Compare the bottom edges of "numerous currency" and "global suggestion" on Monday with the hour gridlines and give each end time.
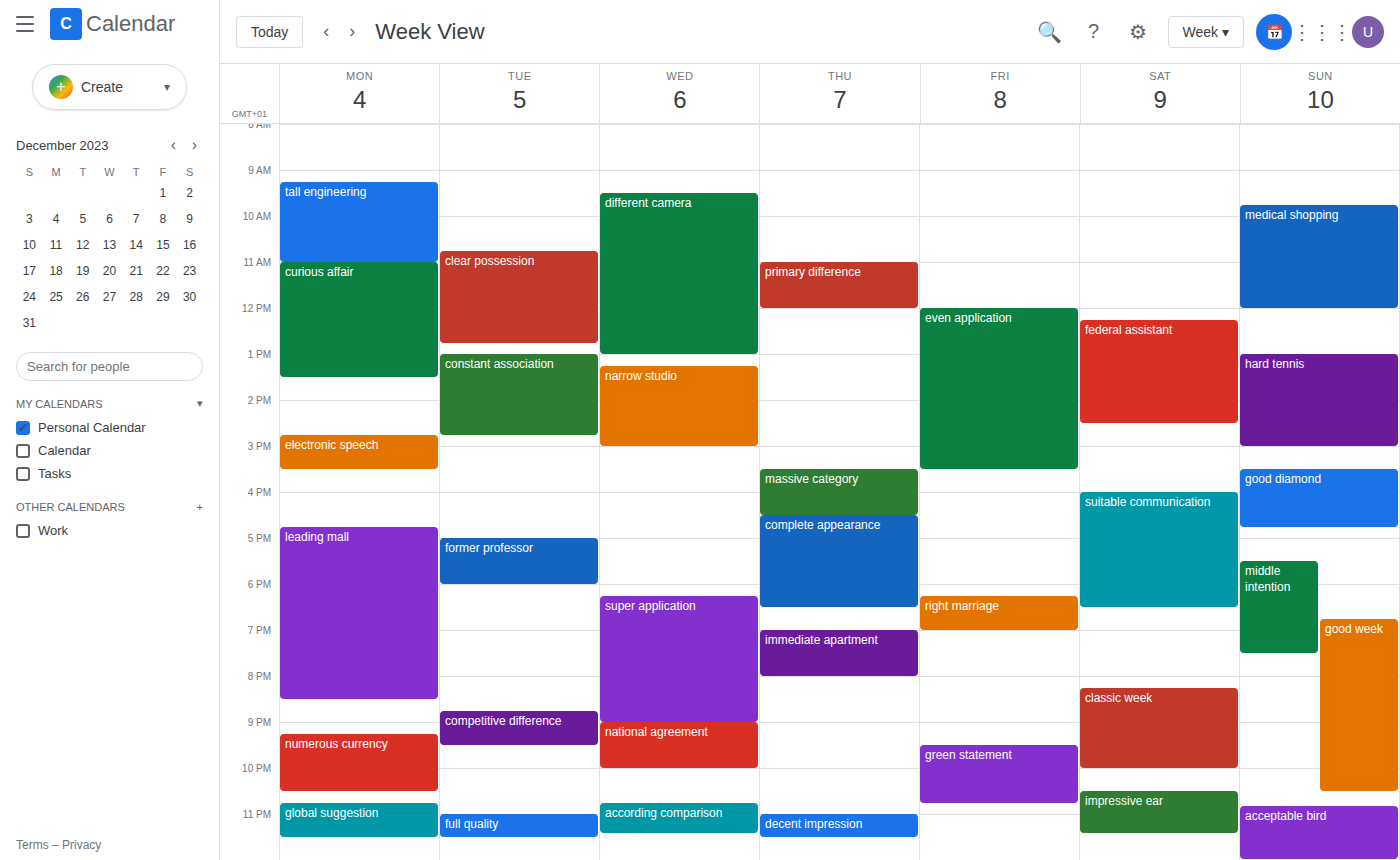
"numerous currency": 22:30, halfway between the 22:00 and 23:00 lines. "global suggestion": 23:30, halfway between the 23:00 and 24:00 lines.